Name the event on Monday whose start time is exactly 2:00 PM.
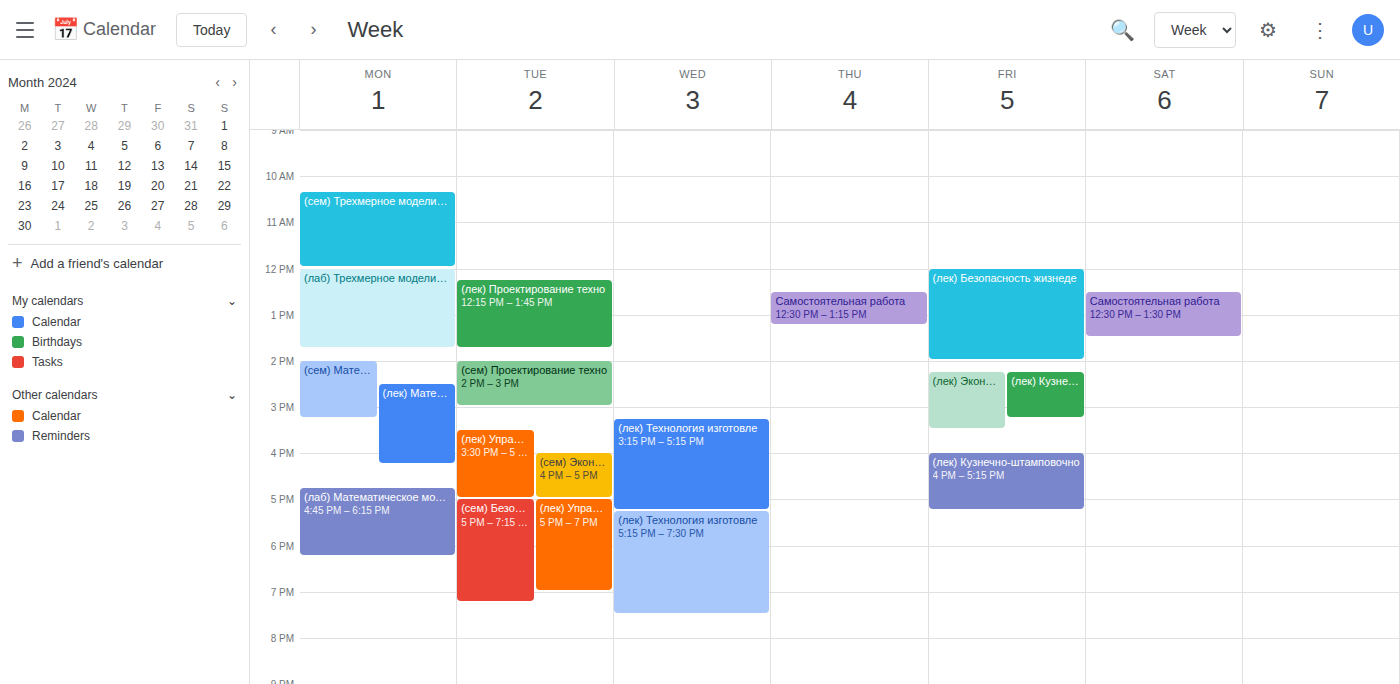
"(сем) Математическое модел"